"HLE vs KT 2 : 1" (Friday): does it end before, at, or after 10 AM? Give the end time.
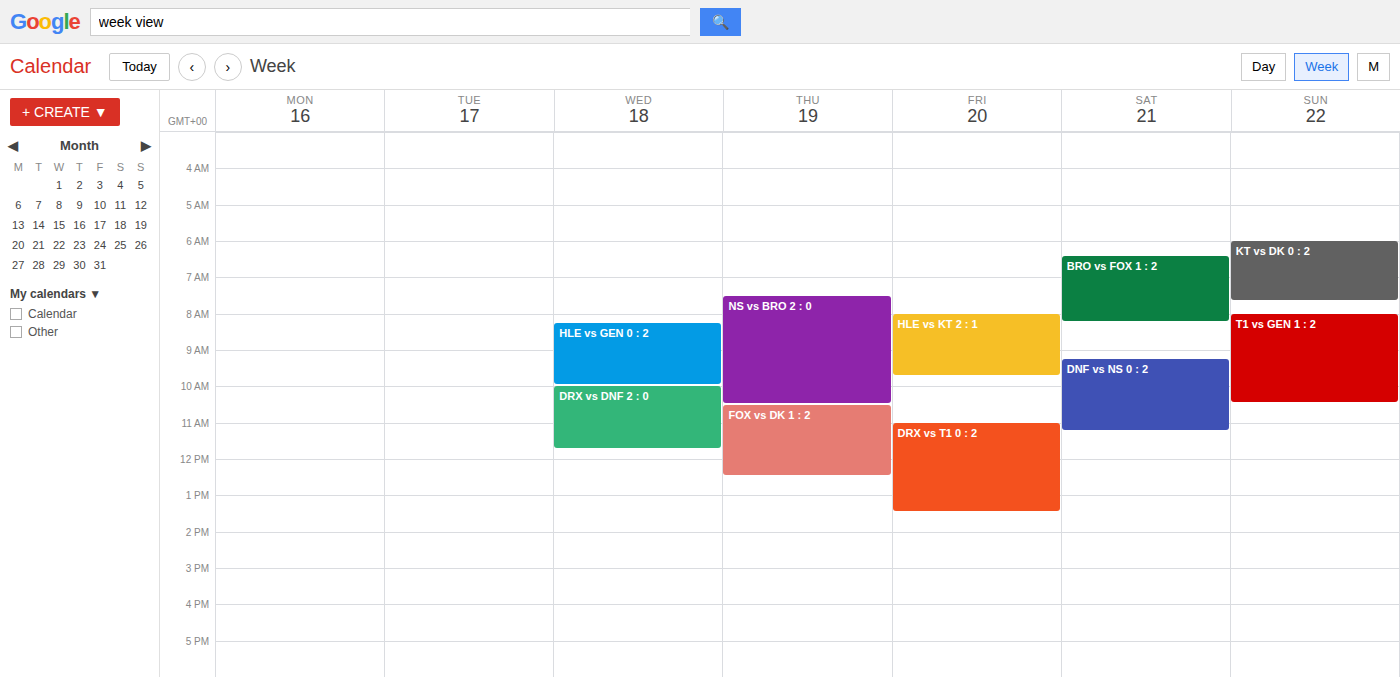
9:45 AM -- before 10 AM, 15 minutes above the 10 AM line.